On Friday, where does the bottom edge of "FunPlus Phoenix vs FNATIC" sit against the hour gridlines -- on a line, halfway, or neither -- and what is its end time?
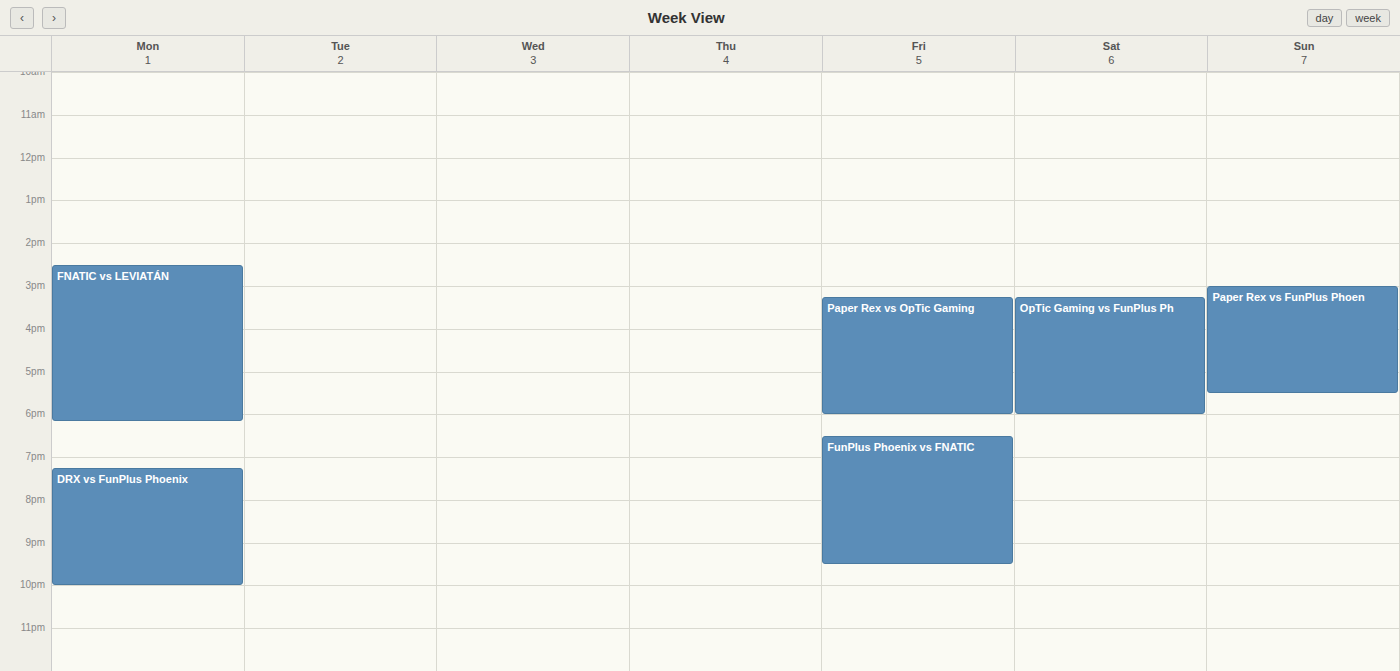
9:30 PM -- halfway between the 9 PM and 10 PM lines.